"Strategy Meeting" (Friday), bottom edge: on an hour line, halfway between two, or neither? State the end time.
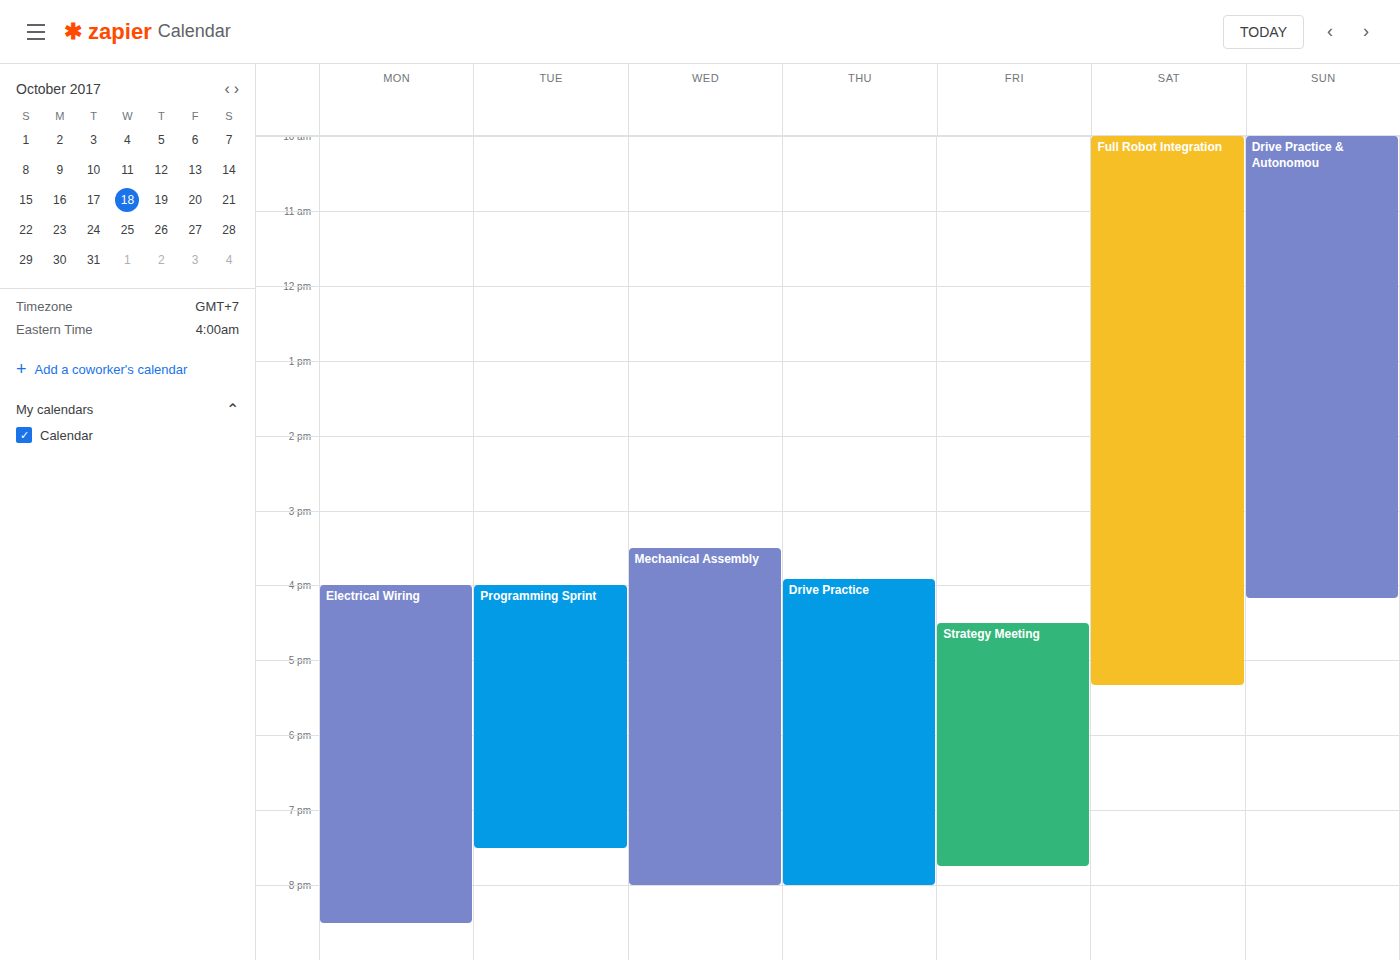
19:45 -- neither: three quarters of the way from the 19:00 line to the 20:00 line.